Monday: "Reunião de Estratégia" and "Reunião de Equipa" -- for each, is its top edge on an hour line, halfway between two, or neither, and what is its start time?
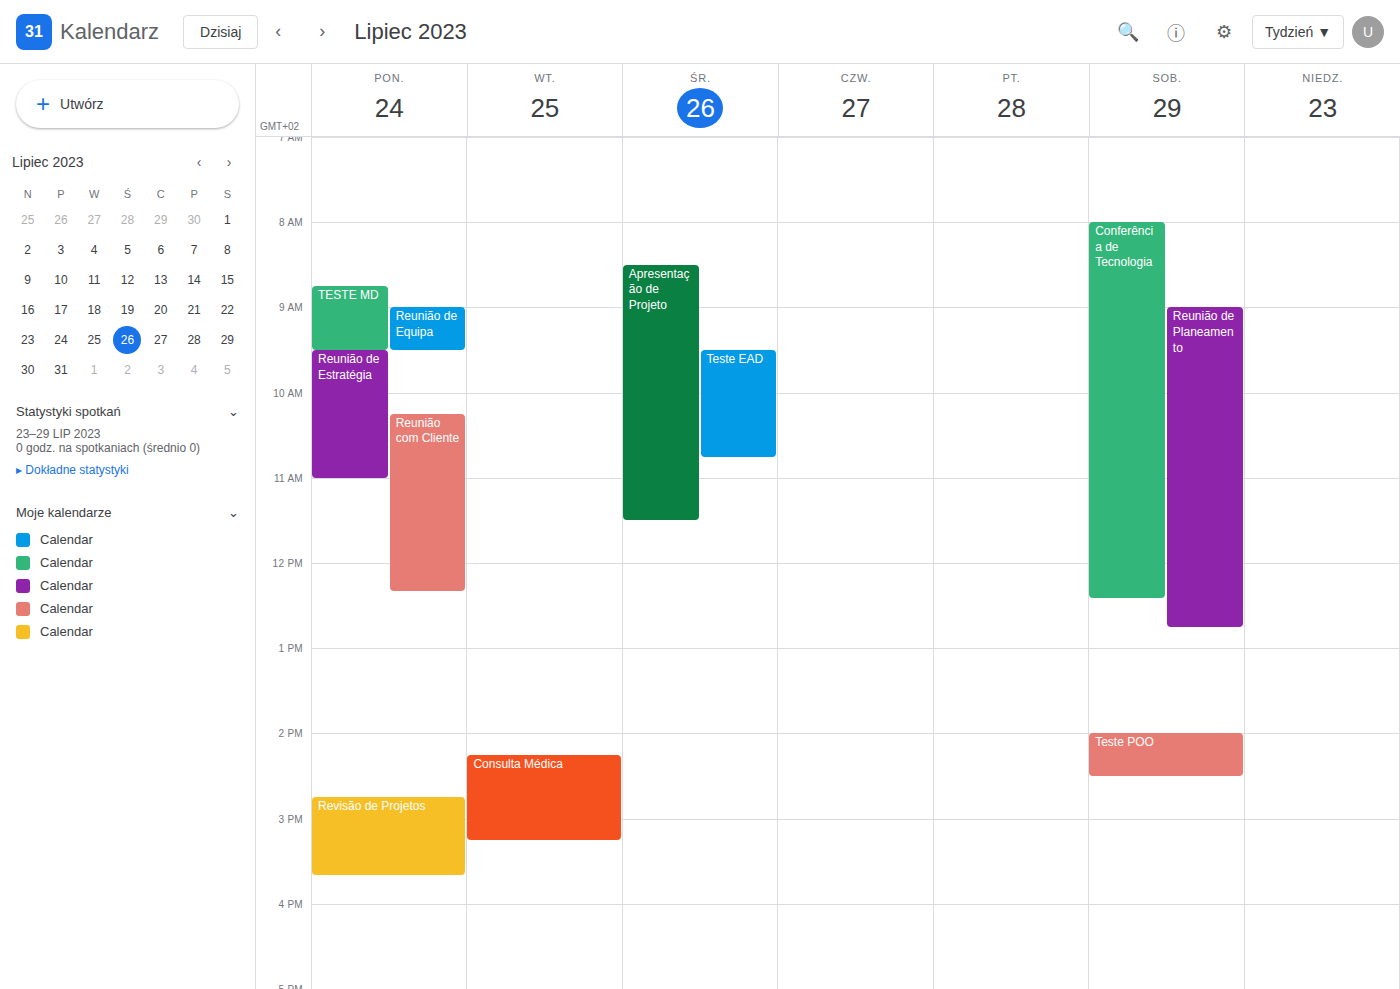
"Reunião de Estratégia": 9:30 AM, halfway between the 9 AM and 10 AM lines. "Reunião de Equipa": 9:00 AM, exactly on the 9 AM line.